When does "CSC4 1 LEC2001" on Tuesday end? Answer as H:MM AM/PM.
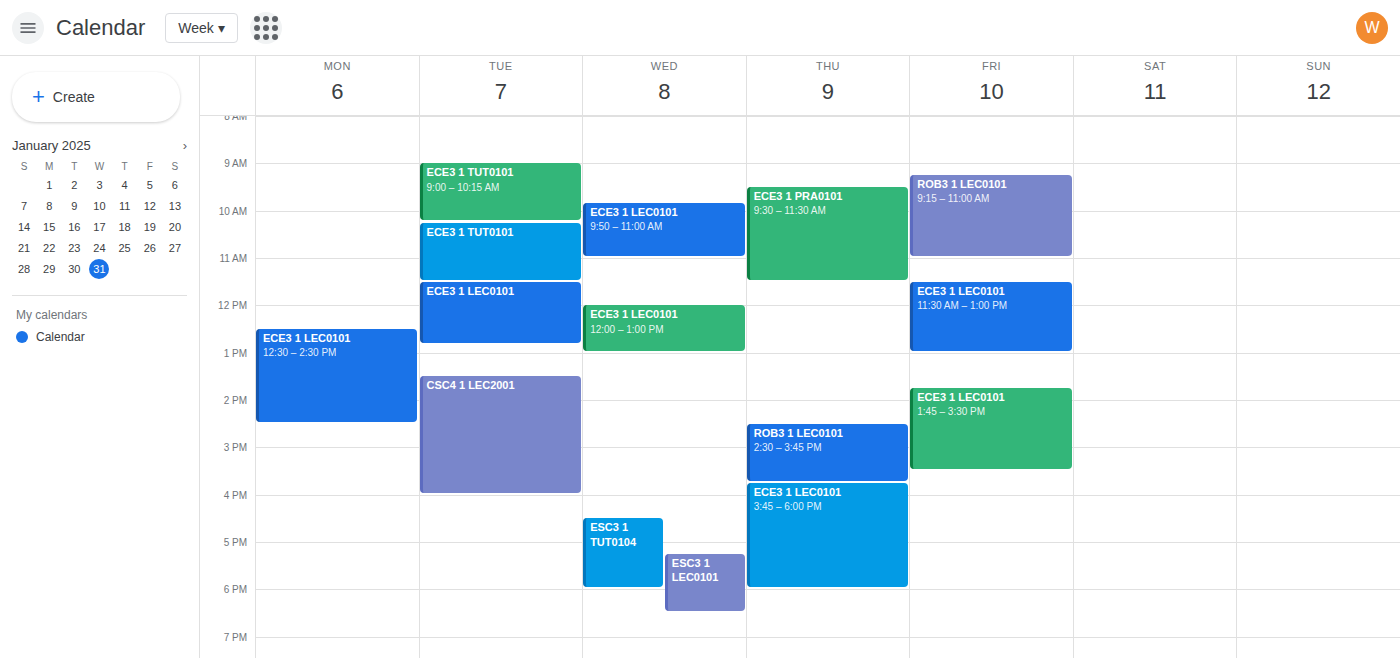
4:00 PM